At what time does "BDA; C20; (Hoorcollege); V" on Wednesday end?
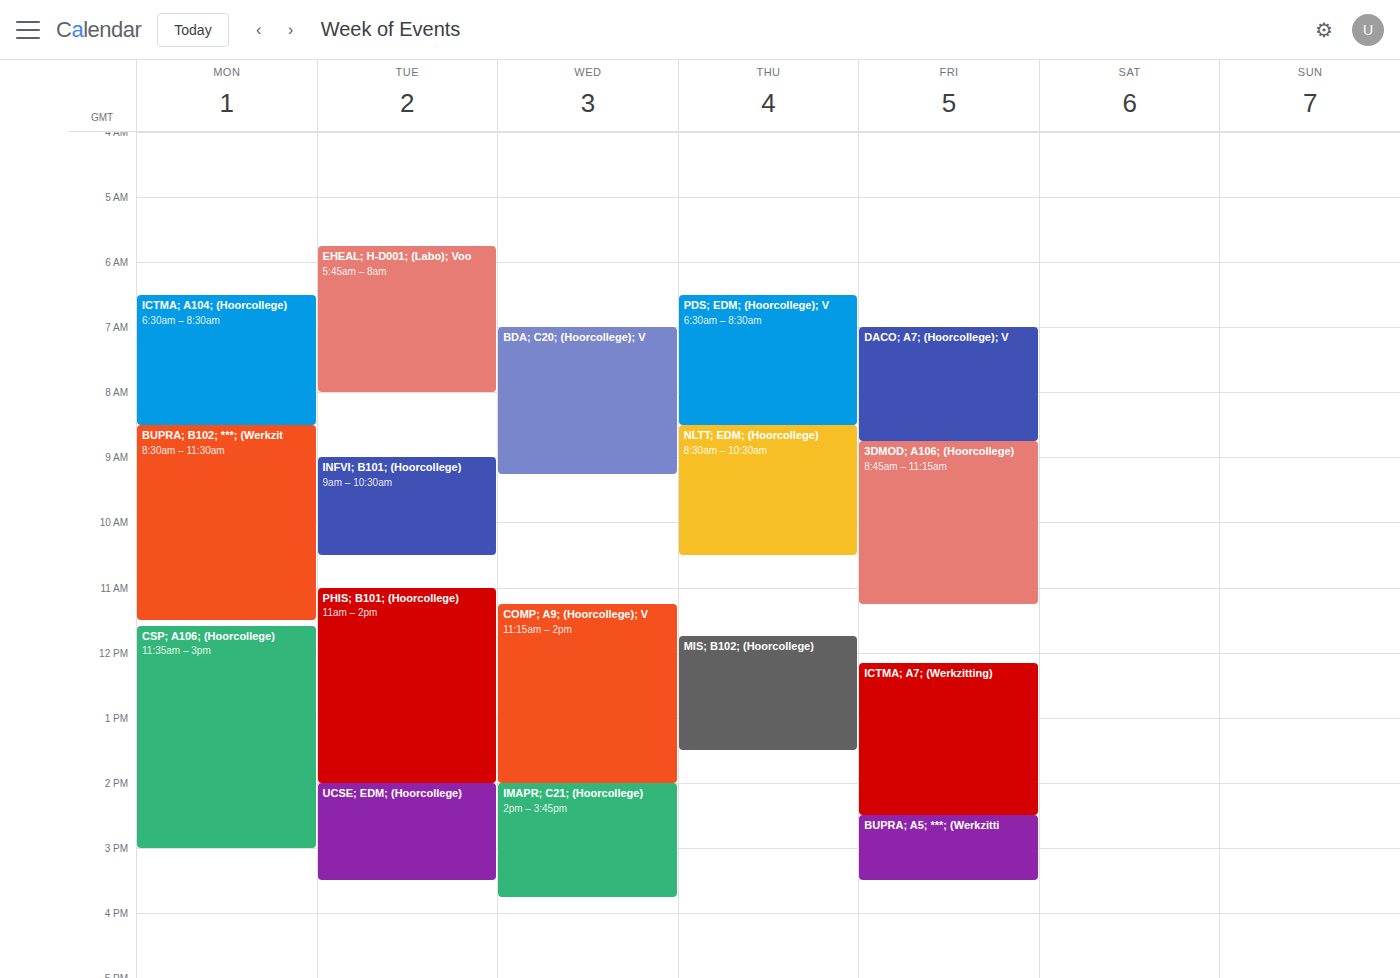
9:15 AM